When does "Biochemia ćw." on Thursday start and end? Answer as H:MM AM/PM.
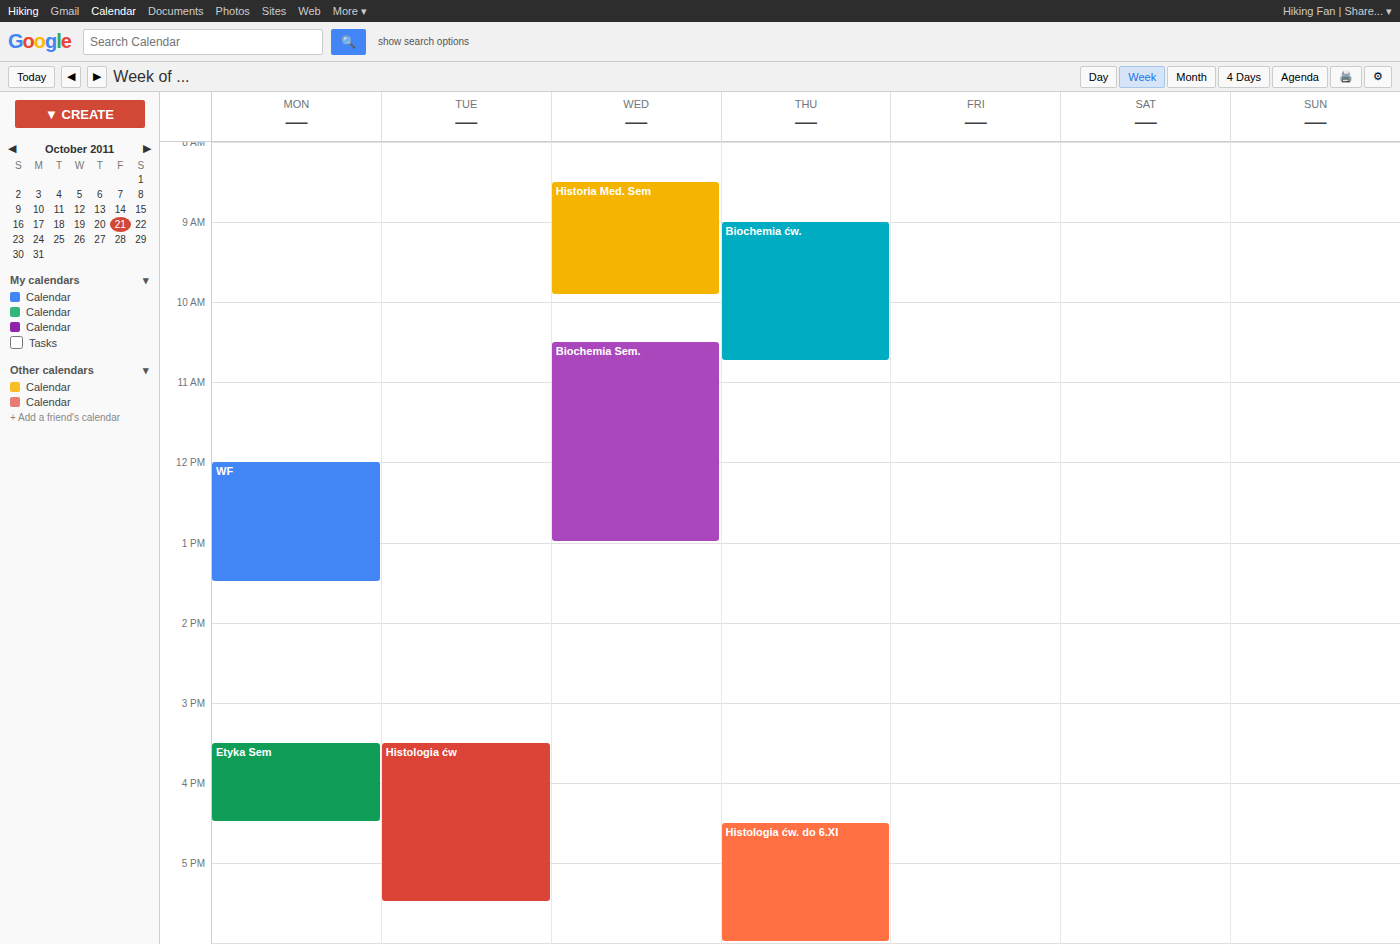
9:00 AM to 10:45 AM